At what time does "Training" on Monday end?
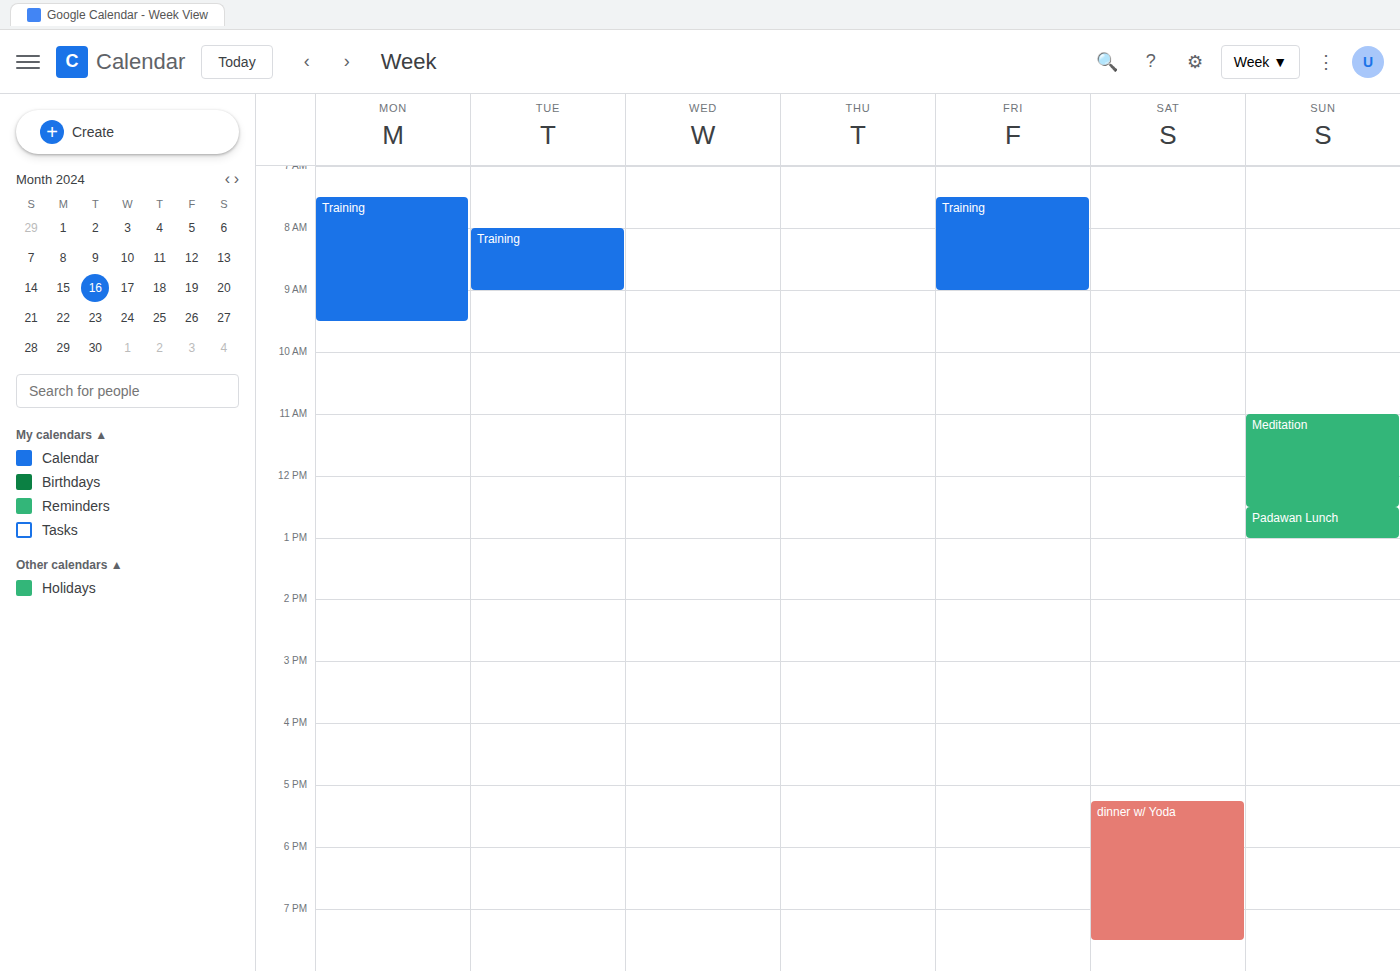
09:30